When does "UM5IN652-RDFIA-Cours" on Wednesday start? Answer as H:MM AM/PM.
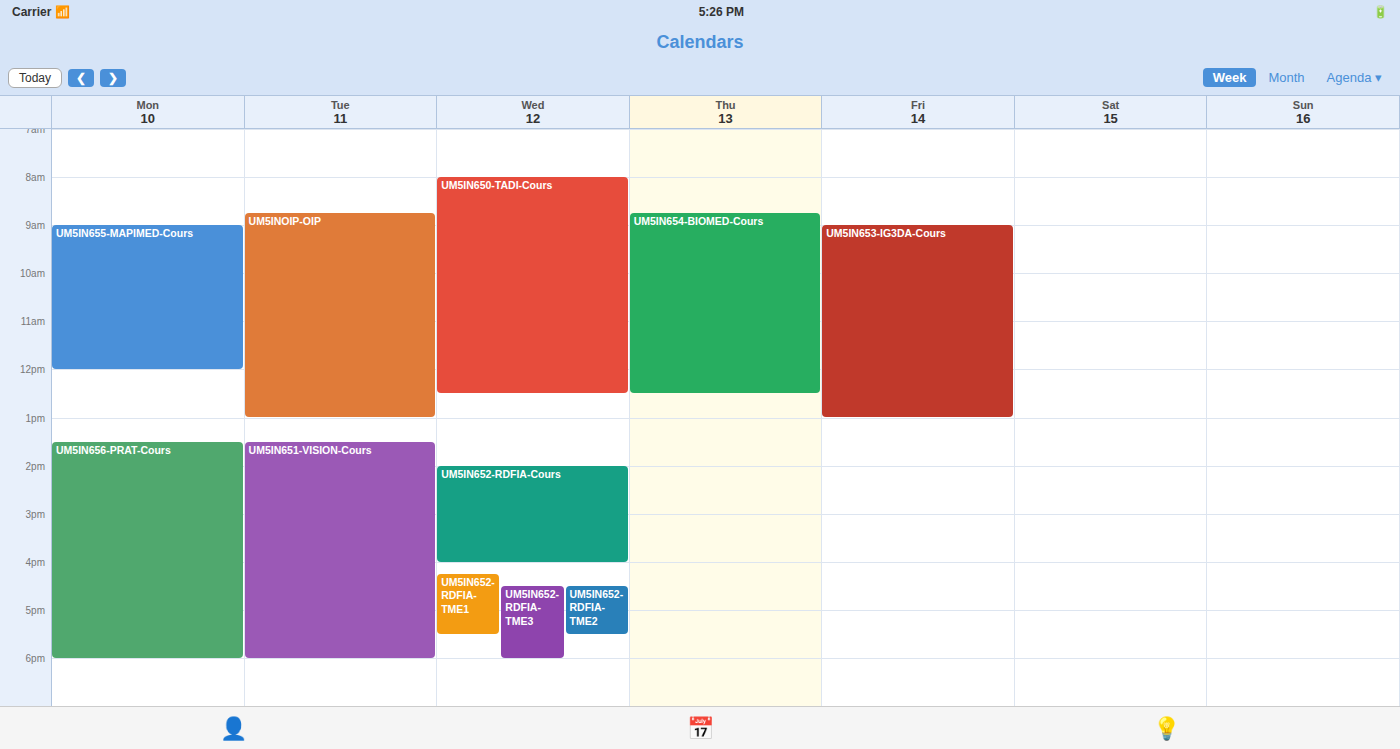
2:00 PM